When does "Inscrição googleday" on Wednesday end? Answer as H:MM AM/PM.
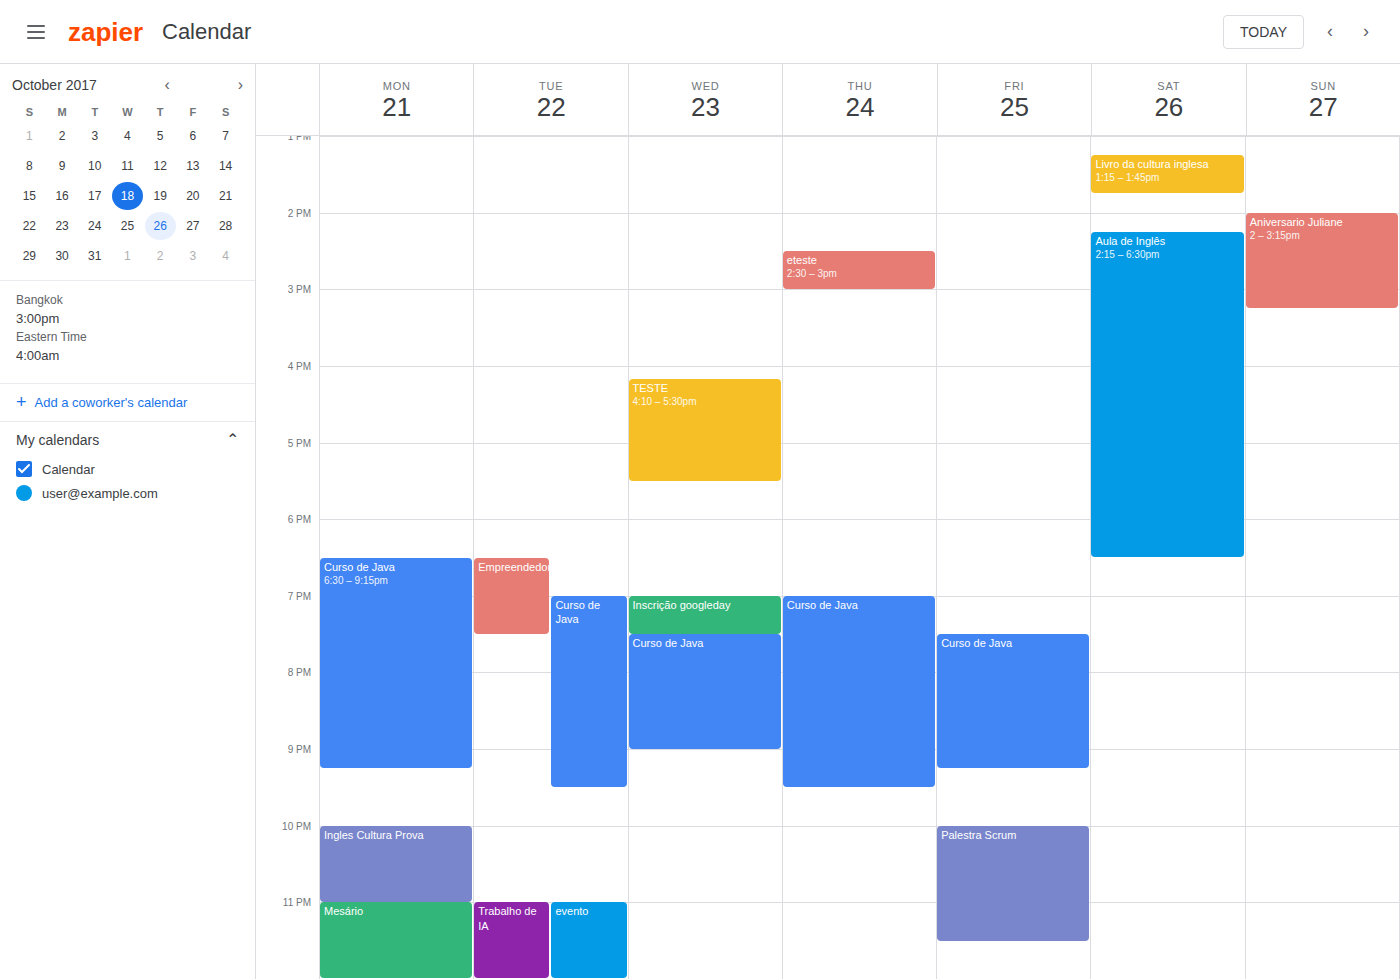
7:30 PM